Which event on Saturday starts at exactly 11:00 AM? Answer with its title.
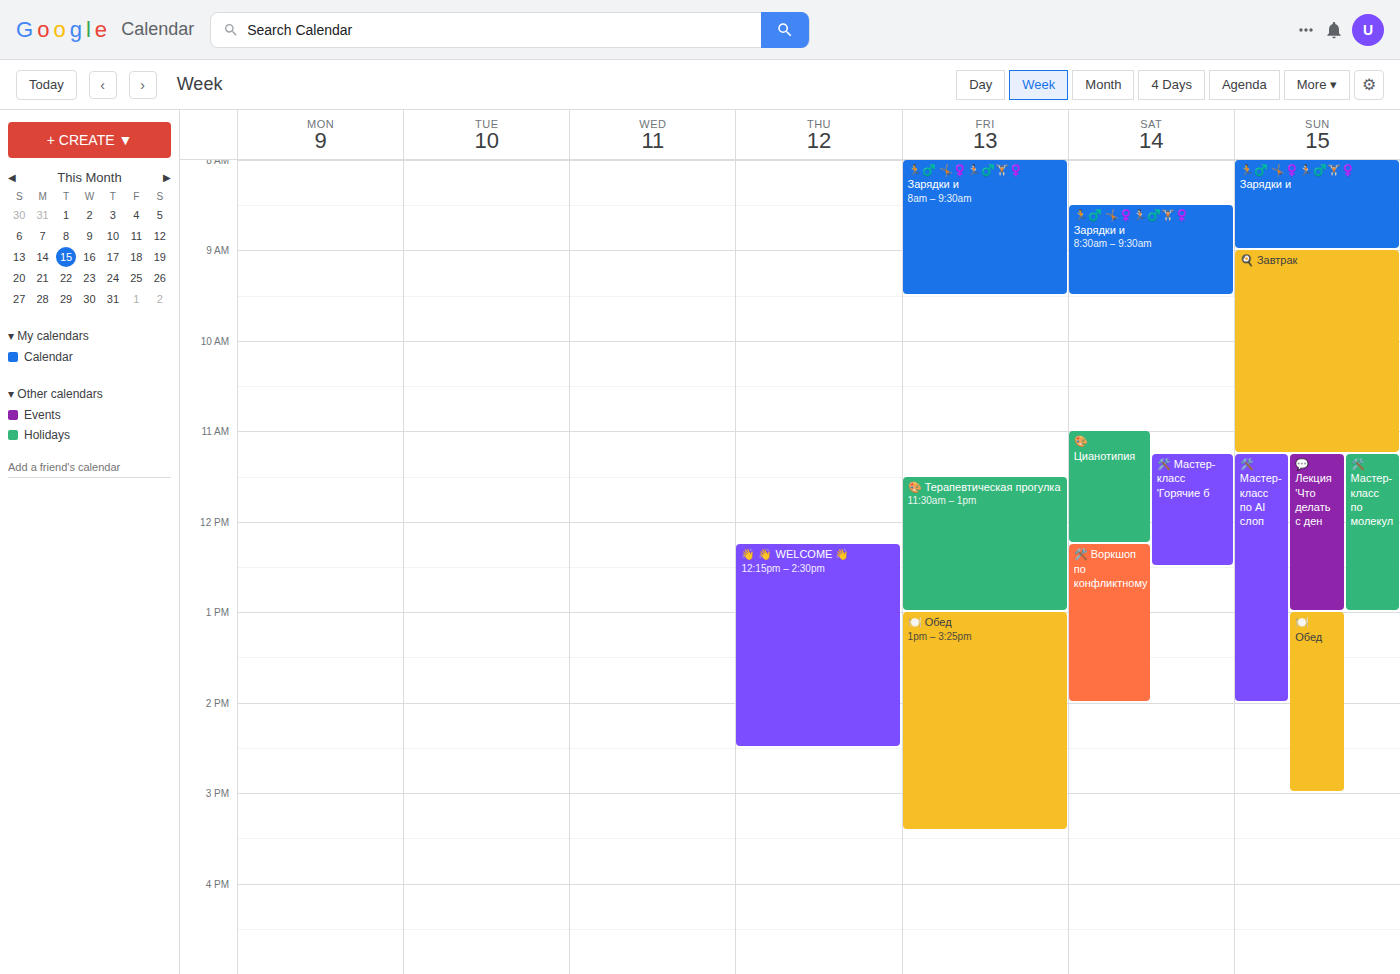
"🎨 Цианотипия"